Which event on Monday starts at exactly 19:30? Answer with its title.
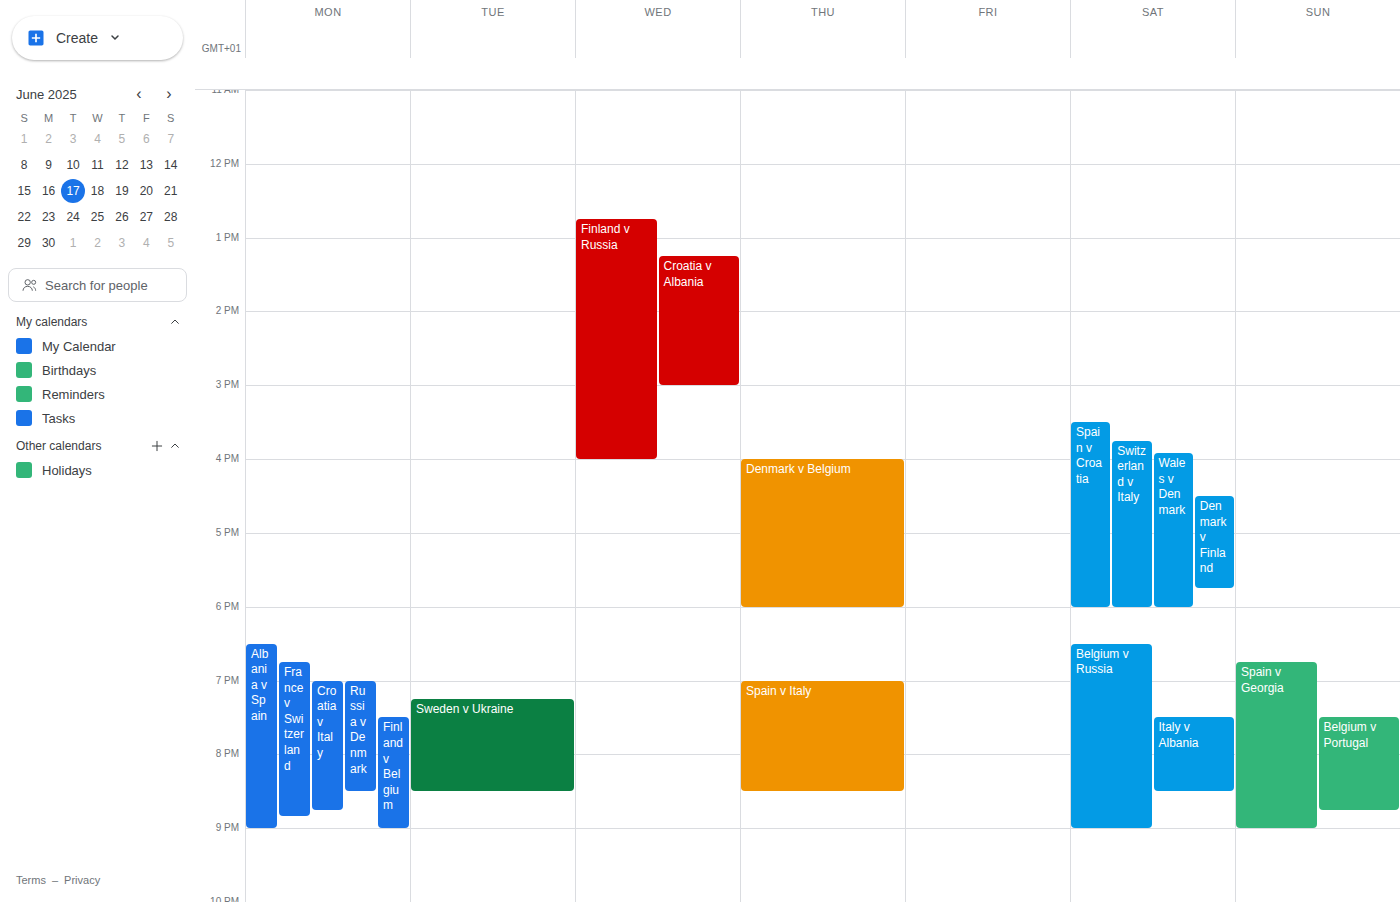
"Finland v Belgium"